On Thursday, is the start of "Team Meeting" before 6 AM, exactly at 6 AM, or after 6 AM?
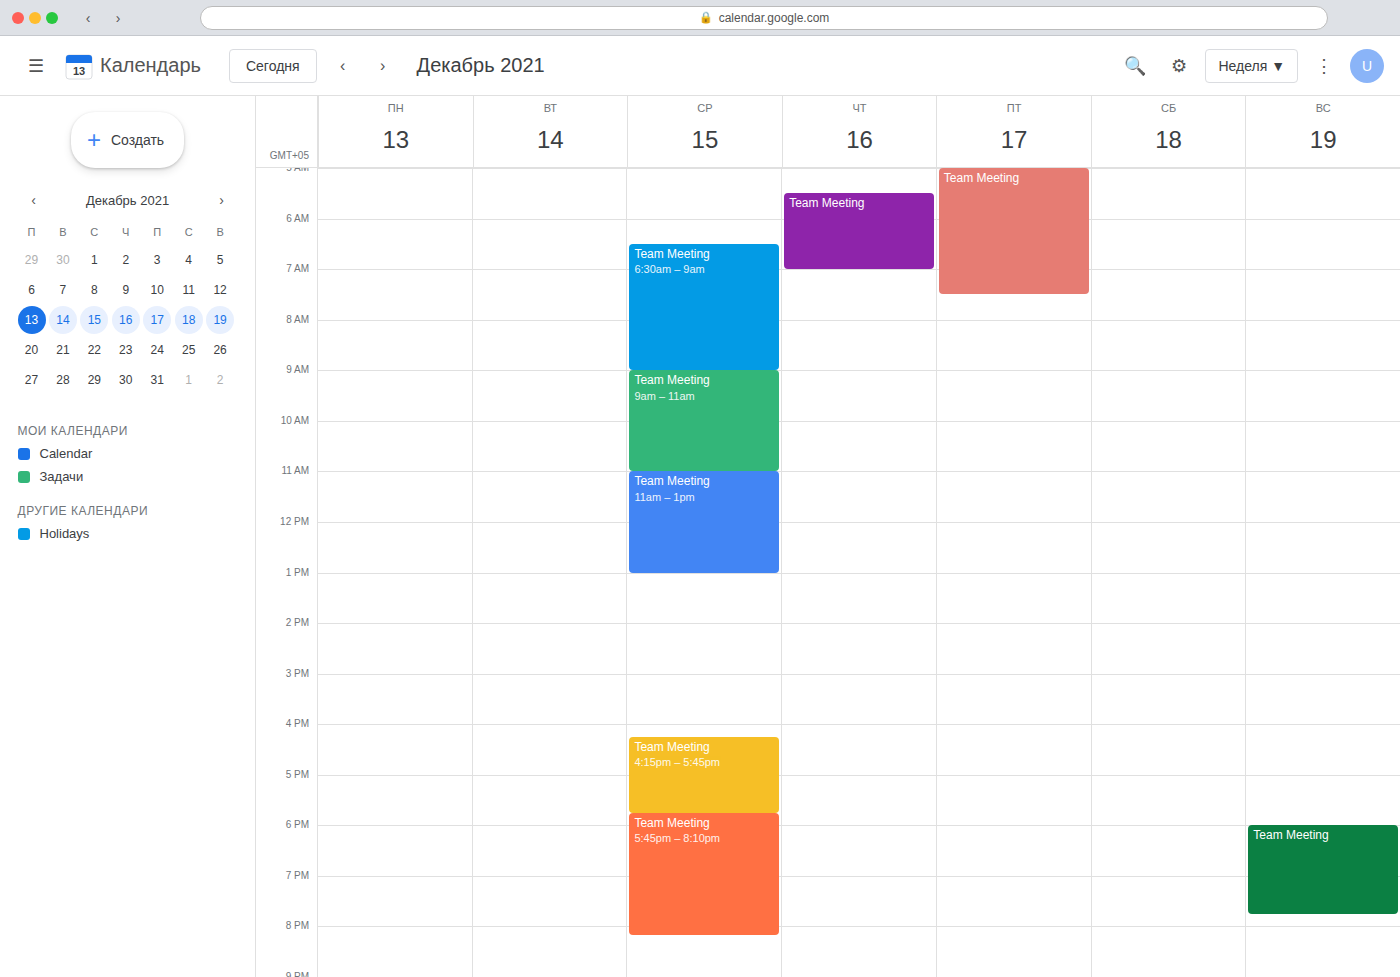
5:30 AM -- before 6 AM, 30 minutes above the 6 AM line.